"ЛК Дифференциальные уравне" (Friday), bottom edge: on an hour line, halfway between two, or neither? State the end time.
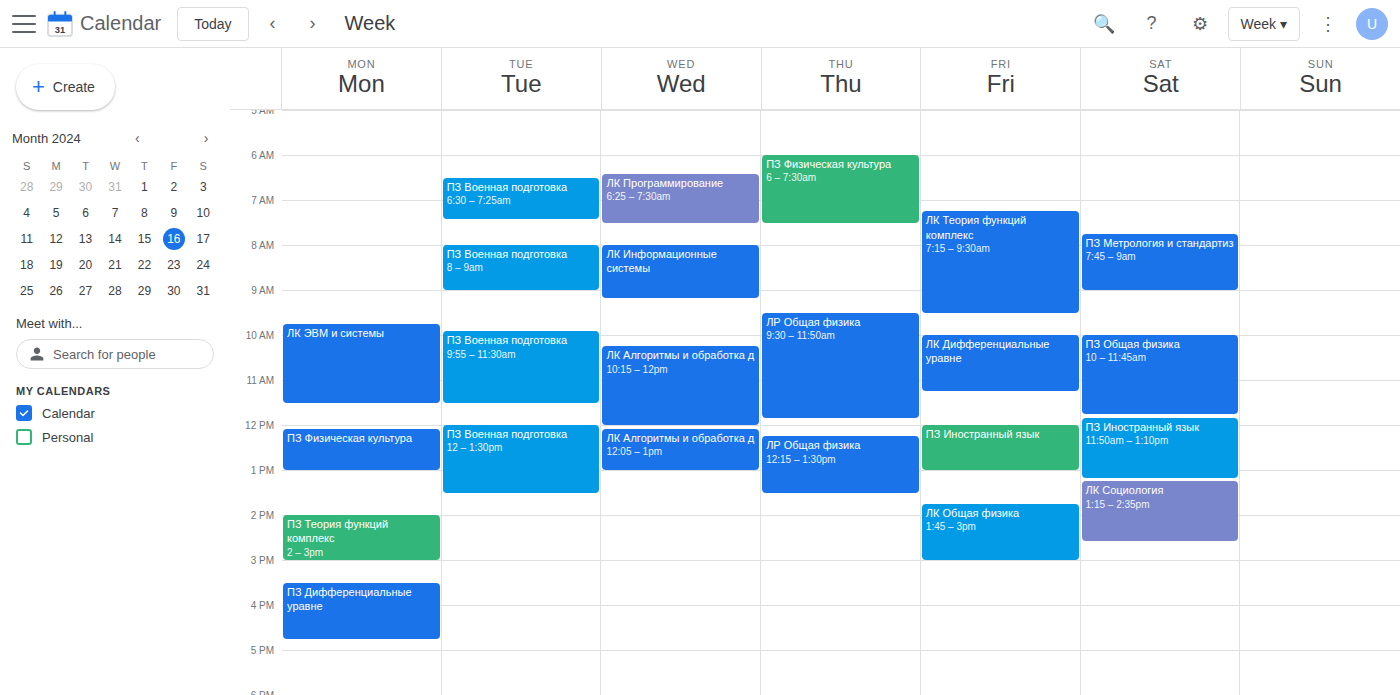
11:15 AM -- neither: a quarter of the way from the 11 AM line to the 12 PM line.